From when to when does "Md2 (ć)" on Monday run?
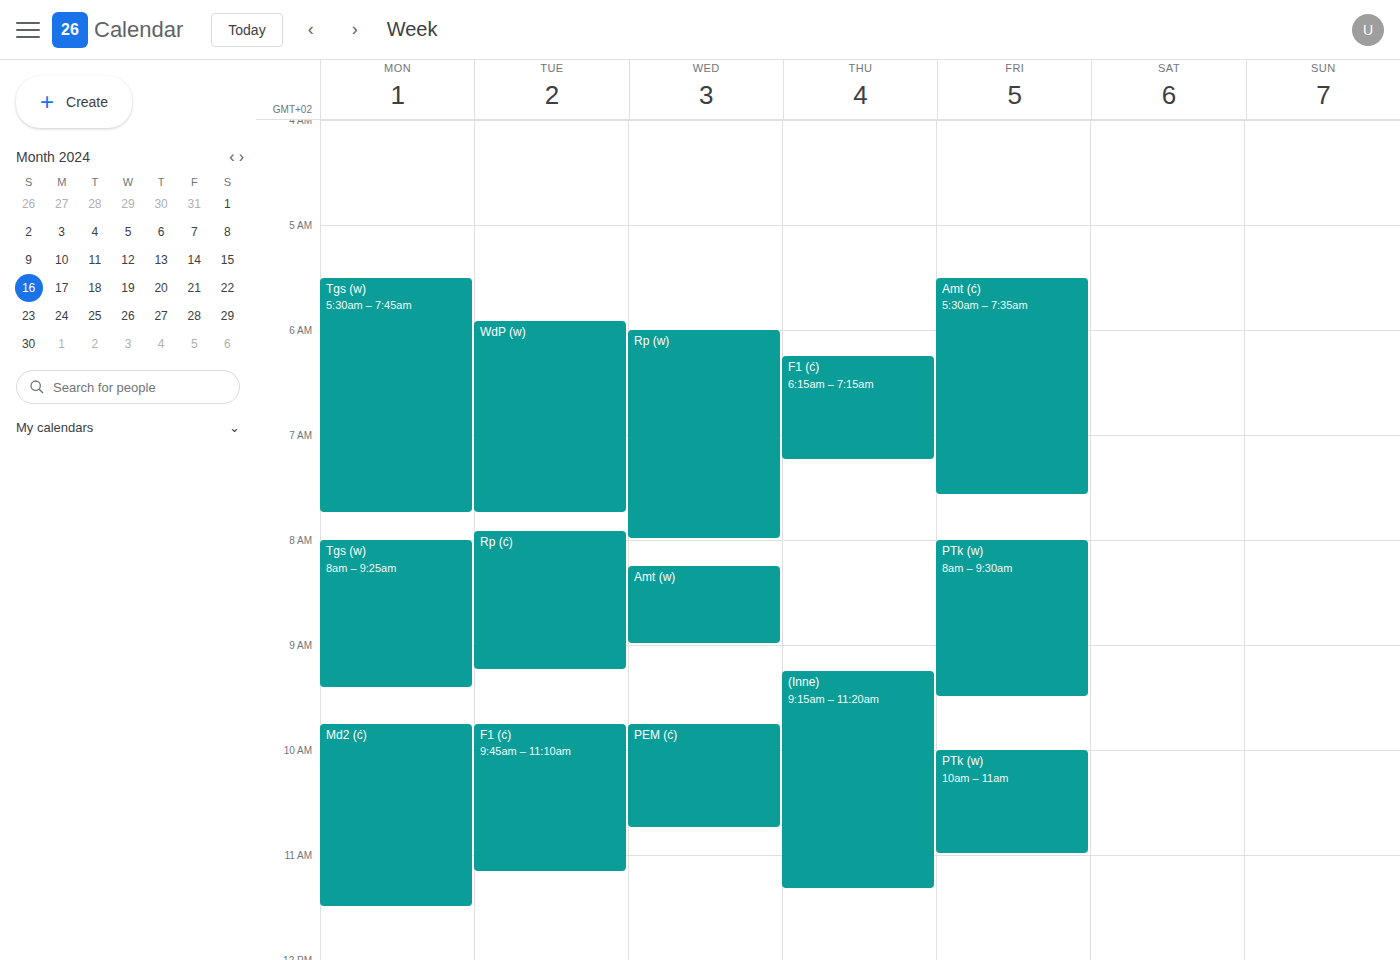
9:45 AM to 11:30 AM